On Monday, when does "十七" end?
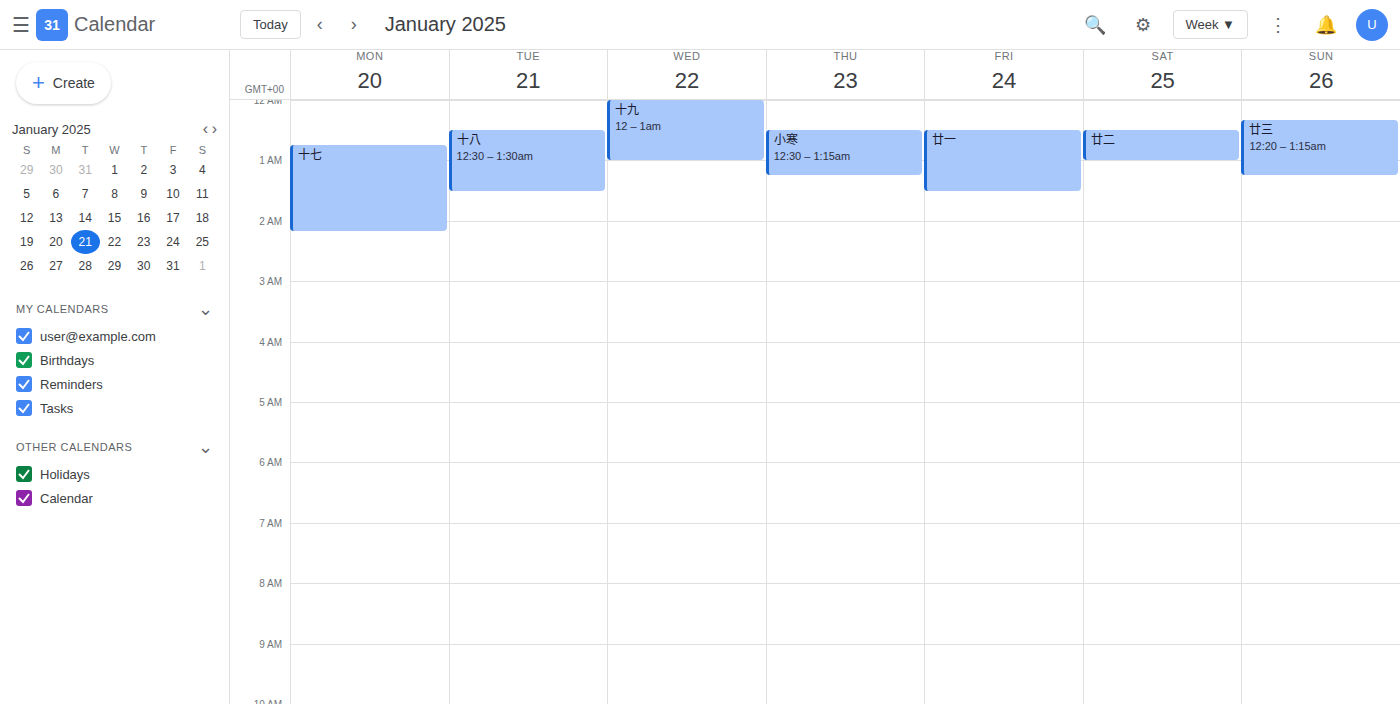
02:10